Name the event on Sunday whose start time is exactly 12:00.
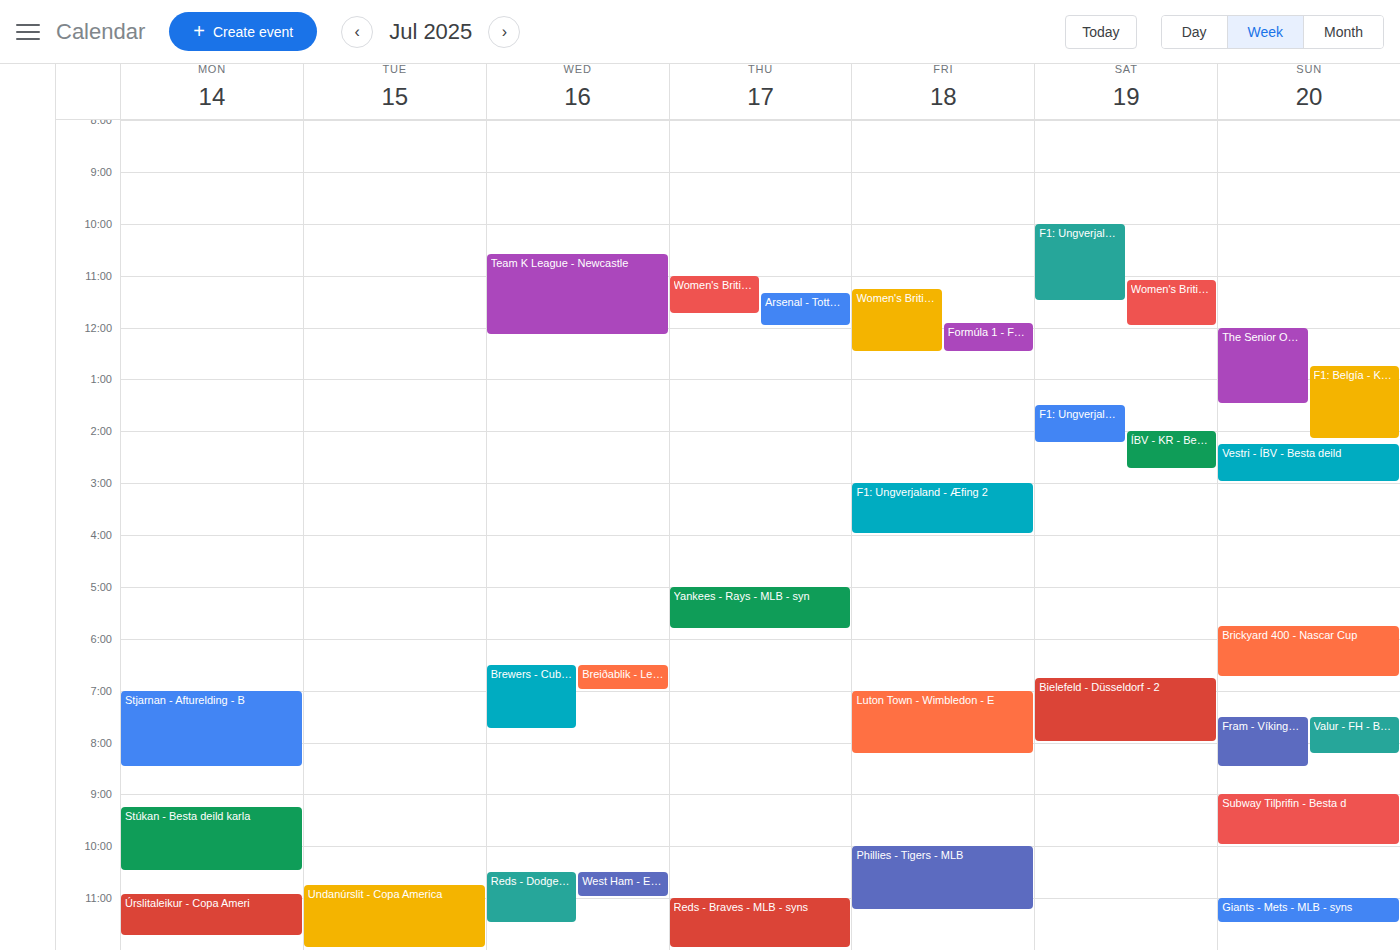
"The Senior Open - The Seni"